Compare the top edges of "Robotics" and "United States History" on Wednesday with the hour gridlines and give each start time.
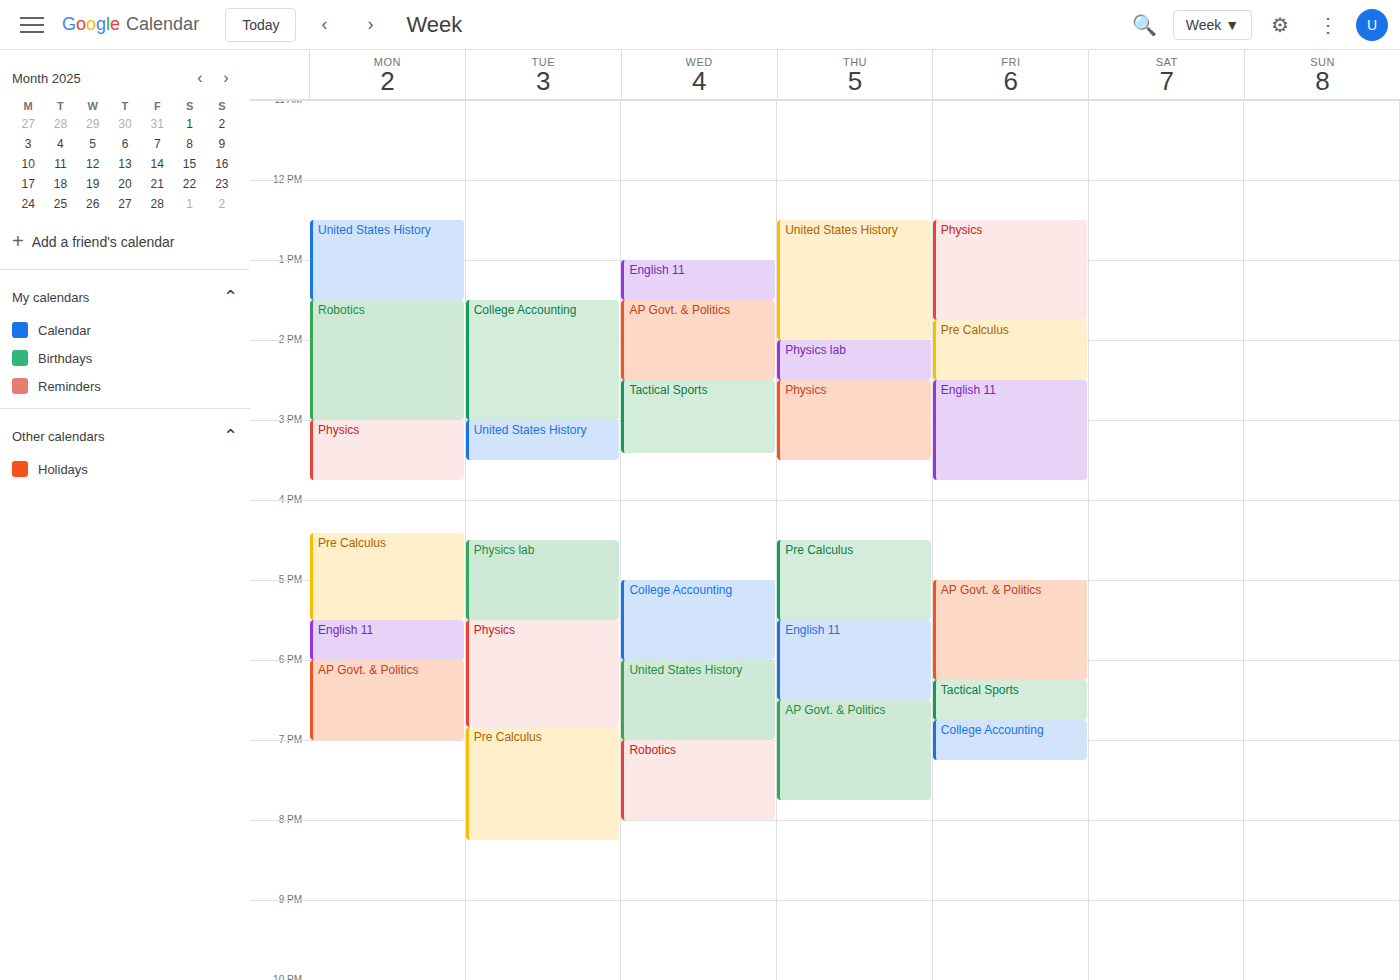
"Robotics": 7:00 PM, exactly on the 7 PM line. "United States History": 6:00 PM, exactly on the 6 PM line.